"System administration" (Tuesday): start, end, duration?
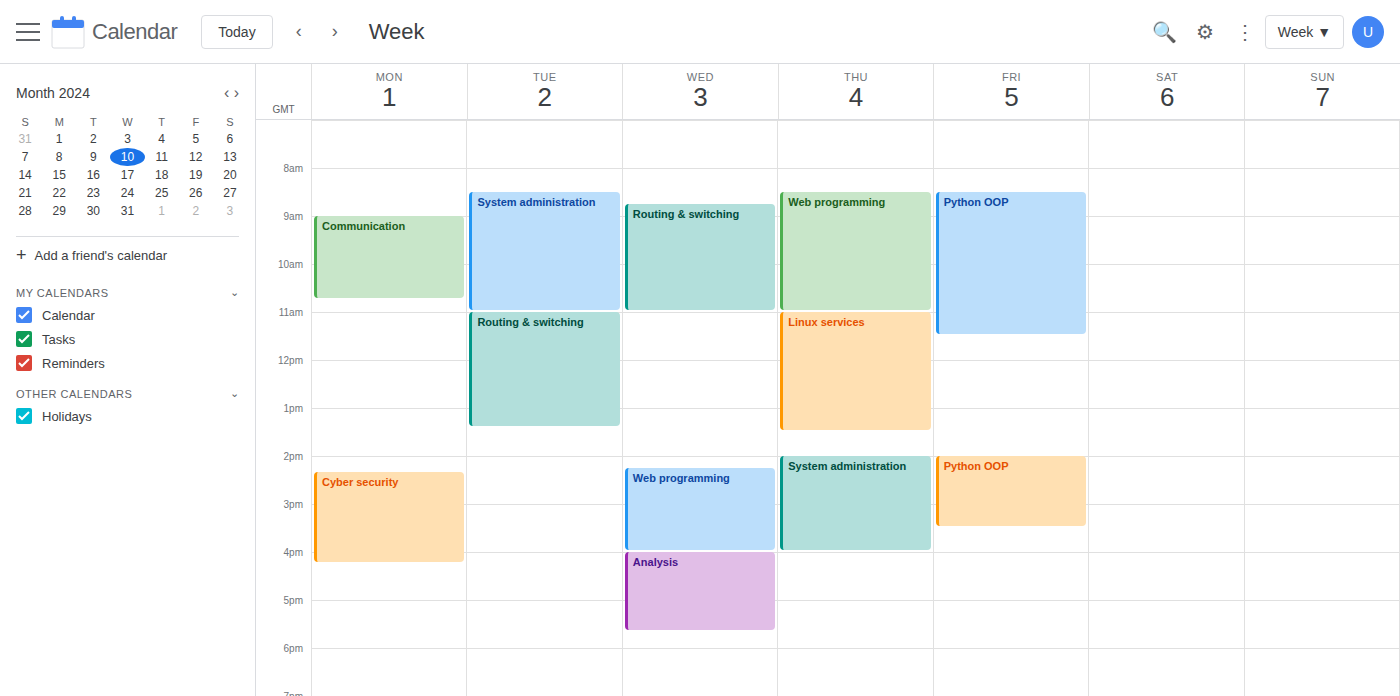
8:30 AM to 11:00 AM, 2 hours 30 minutes